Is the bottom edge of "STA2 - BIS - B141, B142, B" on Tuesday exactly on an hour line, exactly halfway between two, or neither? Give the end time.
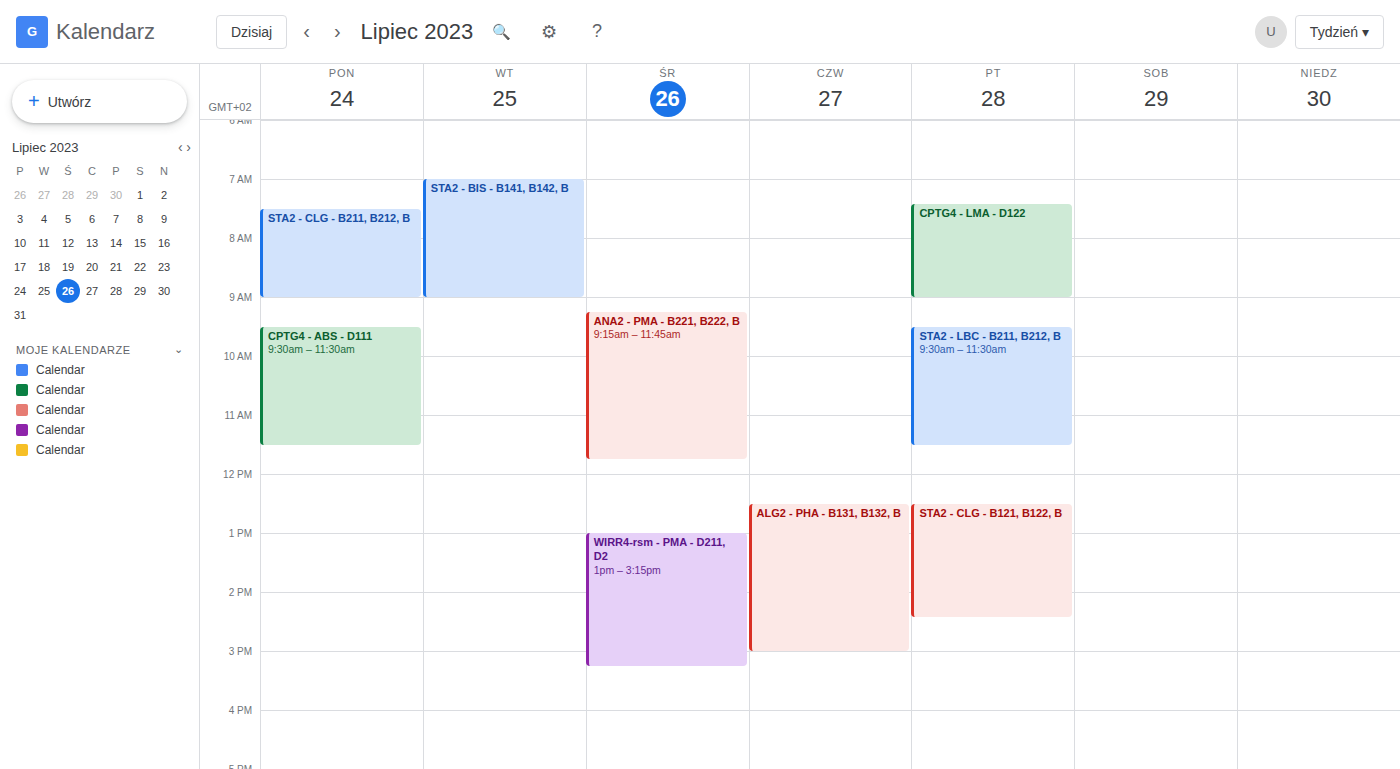
9:00 AM -- exactly on the 9 AM line.